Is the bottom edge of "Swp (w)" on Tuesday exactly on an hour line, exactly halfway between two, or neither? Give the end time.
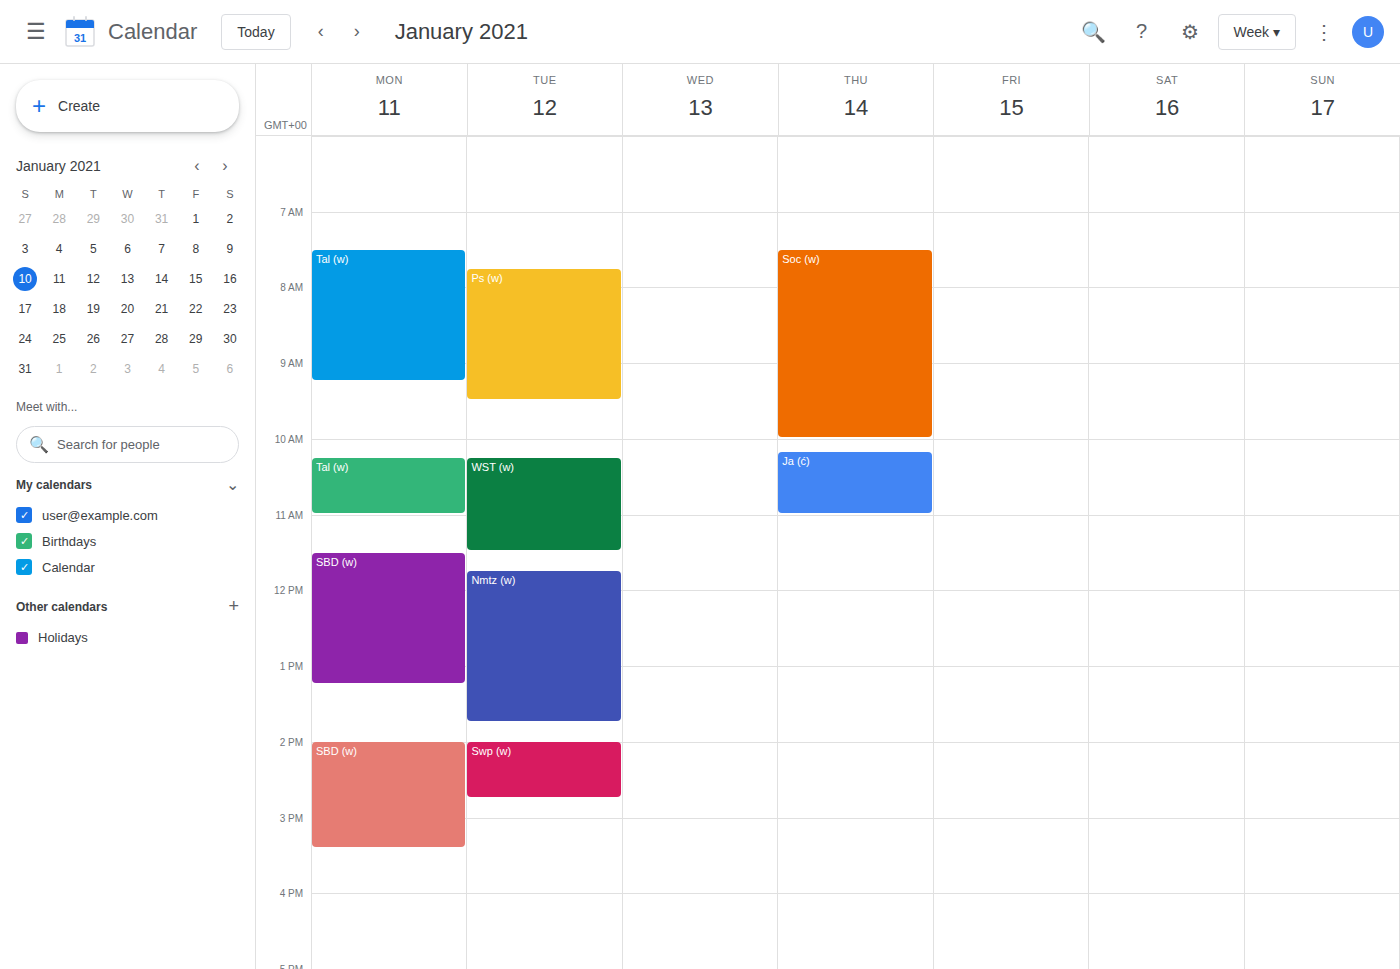
2:45 PM -- neither: three quarters of the way from the 2 PM line to the 3 PM line.